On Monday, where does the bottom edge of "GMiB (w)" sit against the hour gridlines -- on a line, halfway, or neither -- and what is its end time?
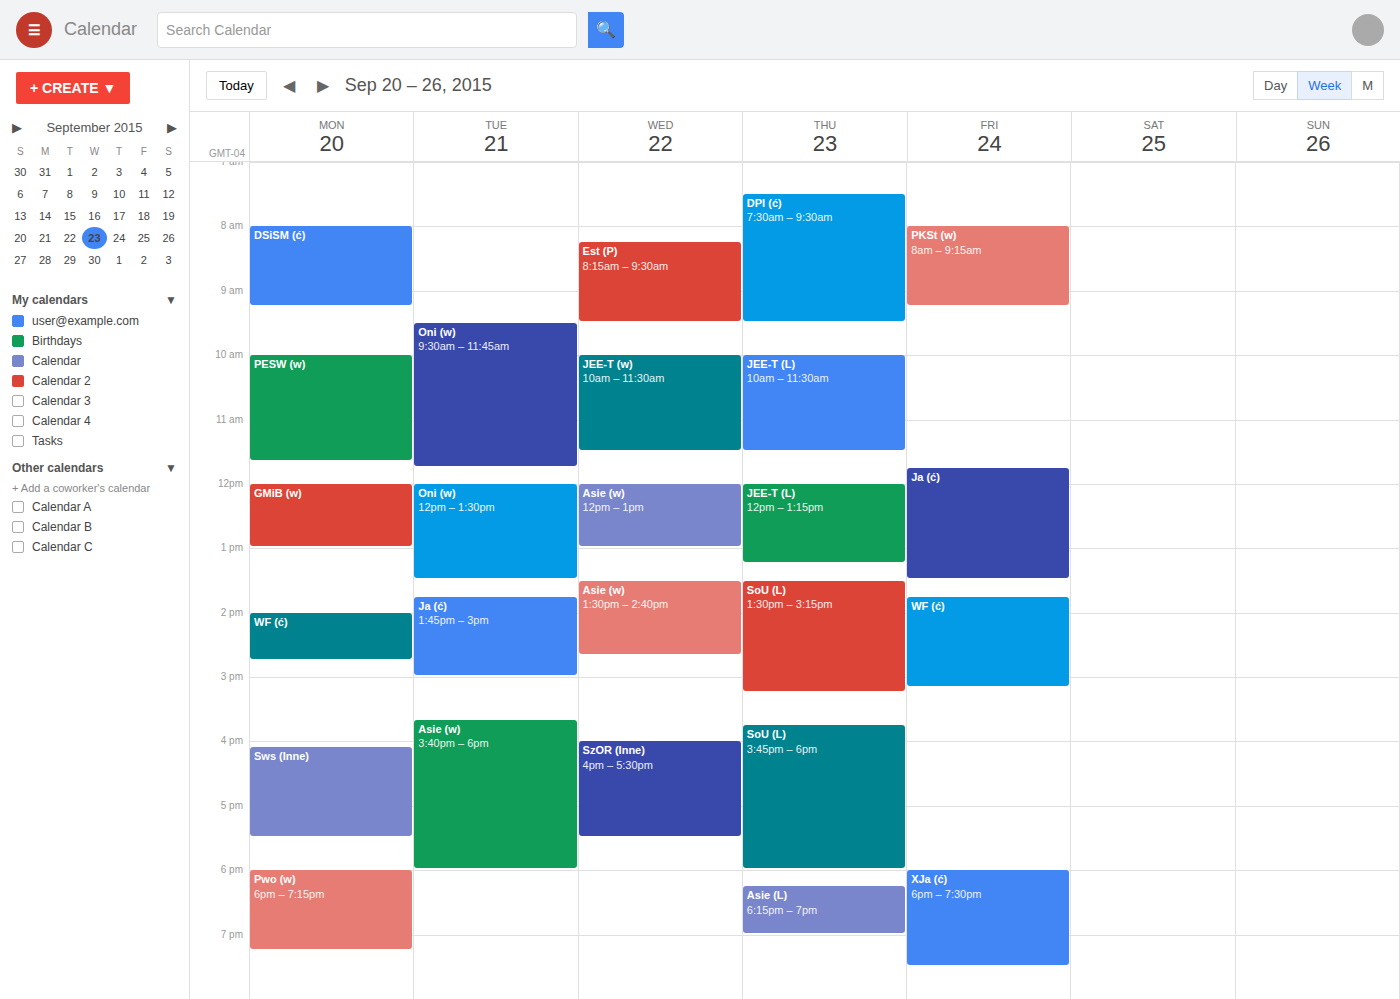
1:00 PM -- exactly on the 1 PM line.